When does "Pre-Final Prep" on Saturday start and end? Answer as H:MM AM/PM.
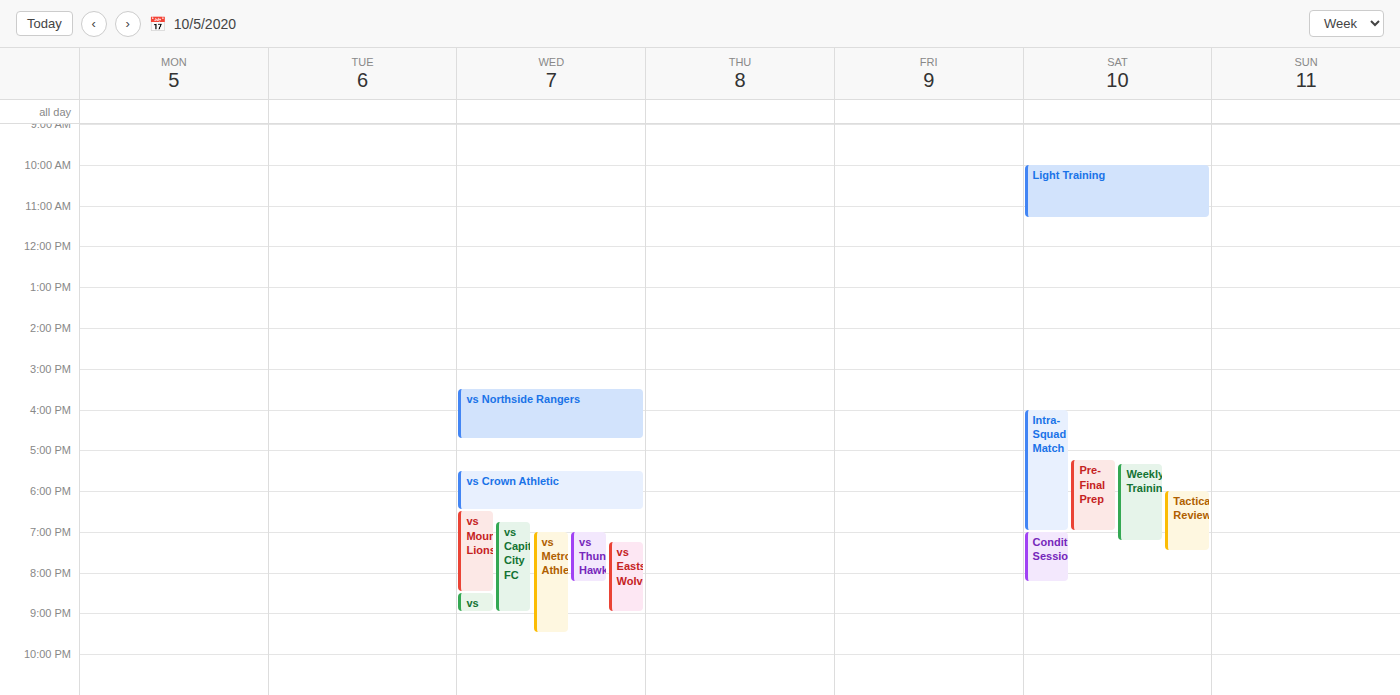
5:15 PM to 7:00 PM